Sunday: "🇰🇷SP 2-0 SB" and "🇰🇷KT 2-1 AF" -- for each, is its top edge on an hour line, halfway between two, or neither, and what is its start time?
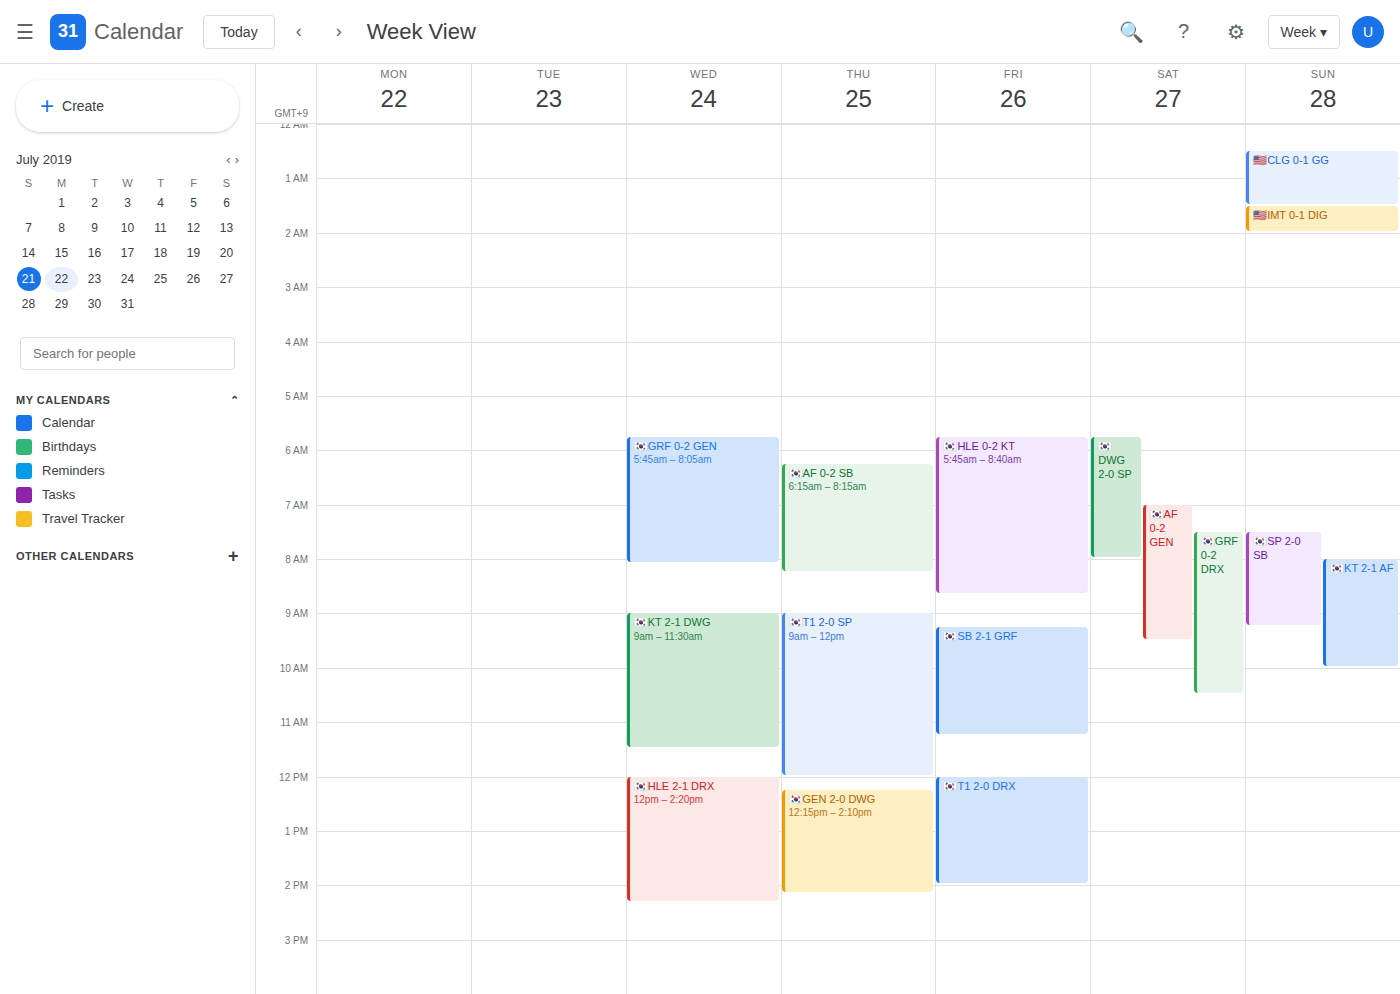
"🇰🇷SP 2-0 SB": 7:30 AM, halfway between the 7 AM and 8 AM lines. "🇰🇷KT 2-1 AF": 8:00 AM, exactly on the 8 AM line.